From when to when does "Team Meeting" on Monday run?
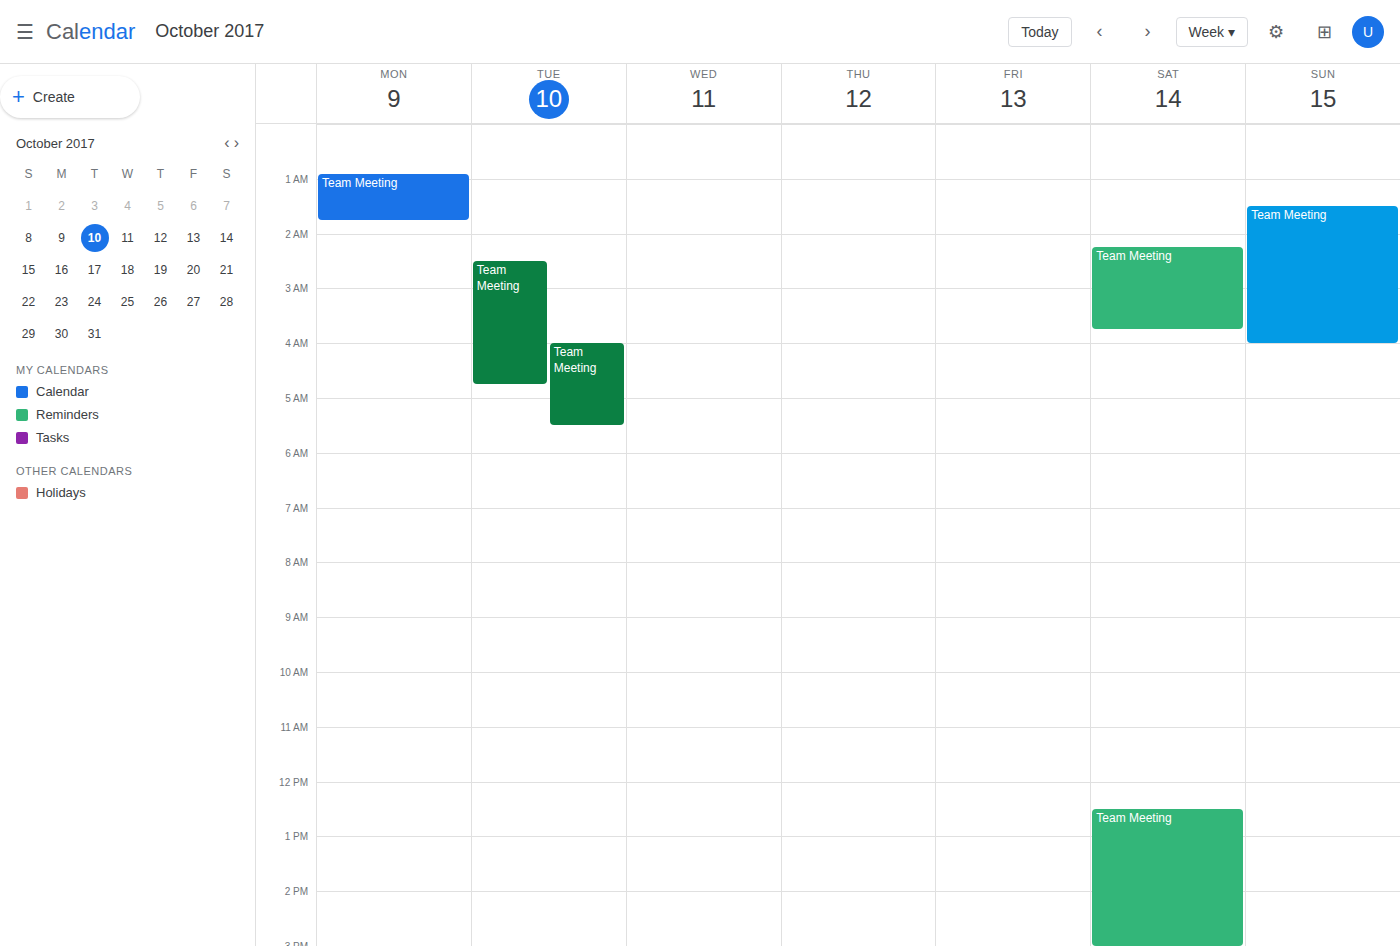
12:55 AM to 1:45 AM